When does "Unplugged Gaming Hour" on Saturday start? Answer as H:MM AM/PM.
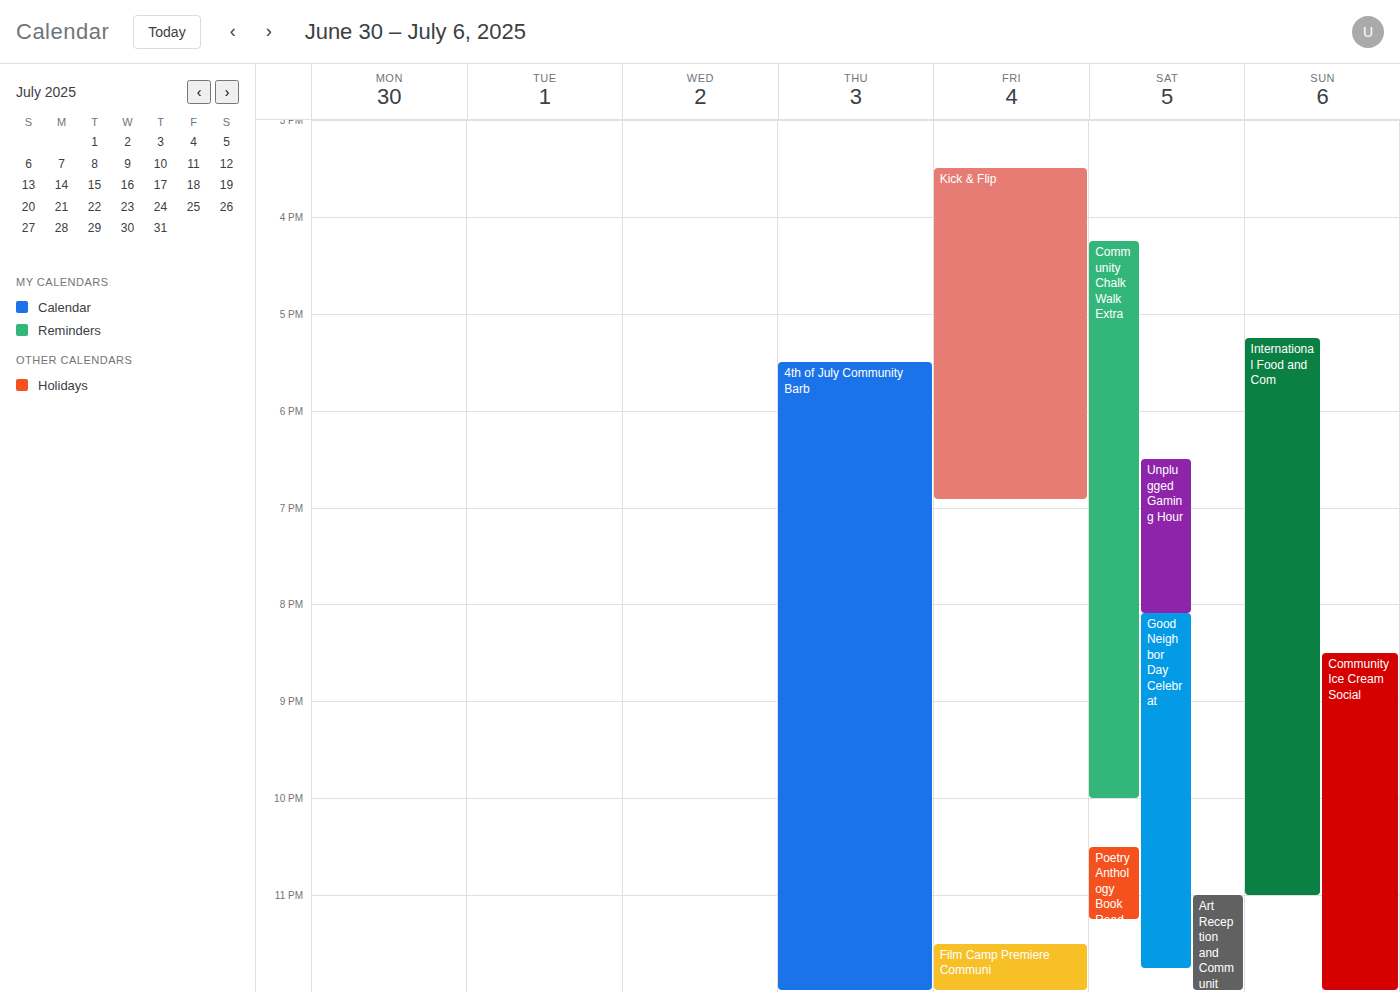
6:30 PM